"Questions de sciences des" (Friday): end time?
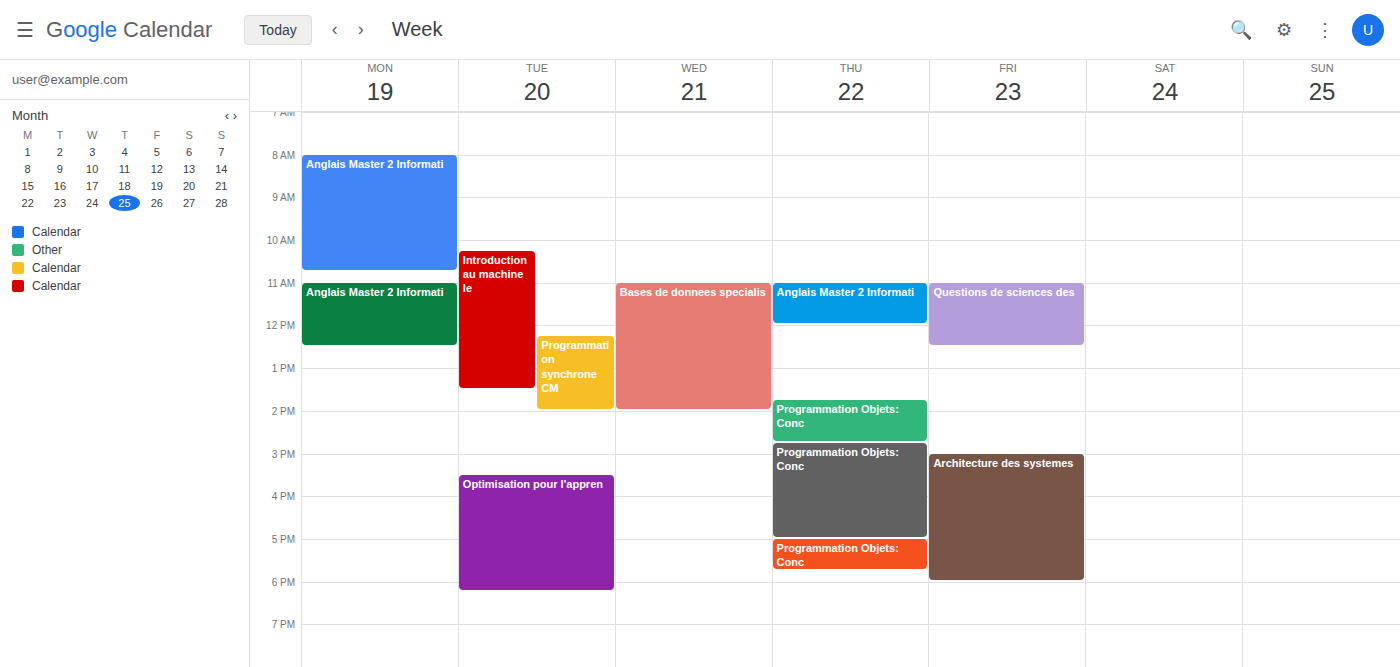
12:30 PM